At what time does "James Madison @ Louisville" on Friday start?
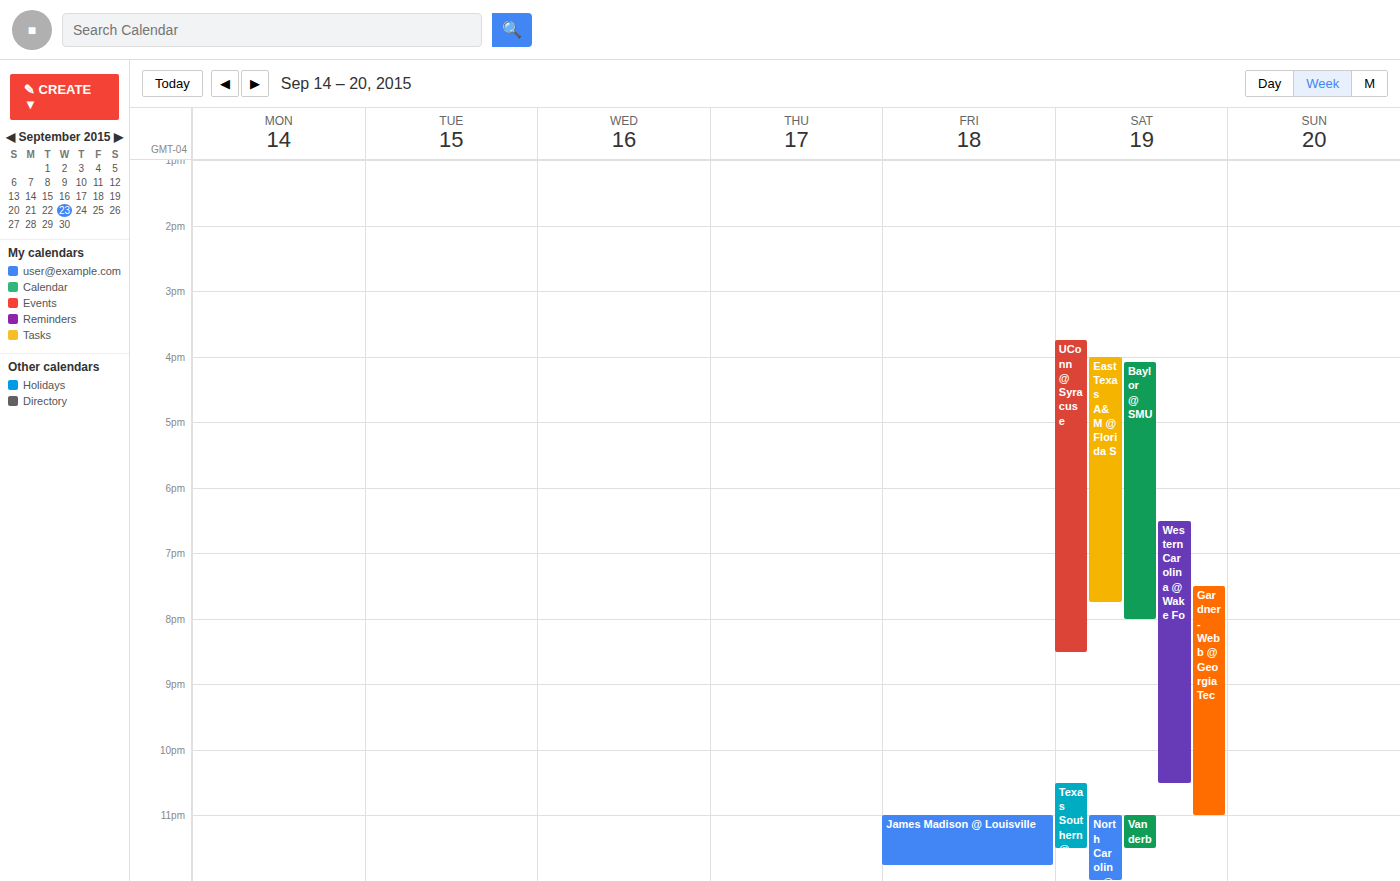
11:00 PM